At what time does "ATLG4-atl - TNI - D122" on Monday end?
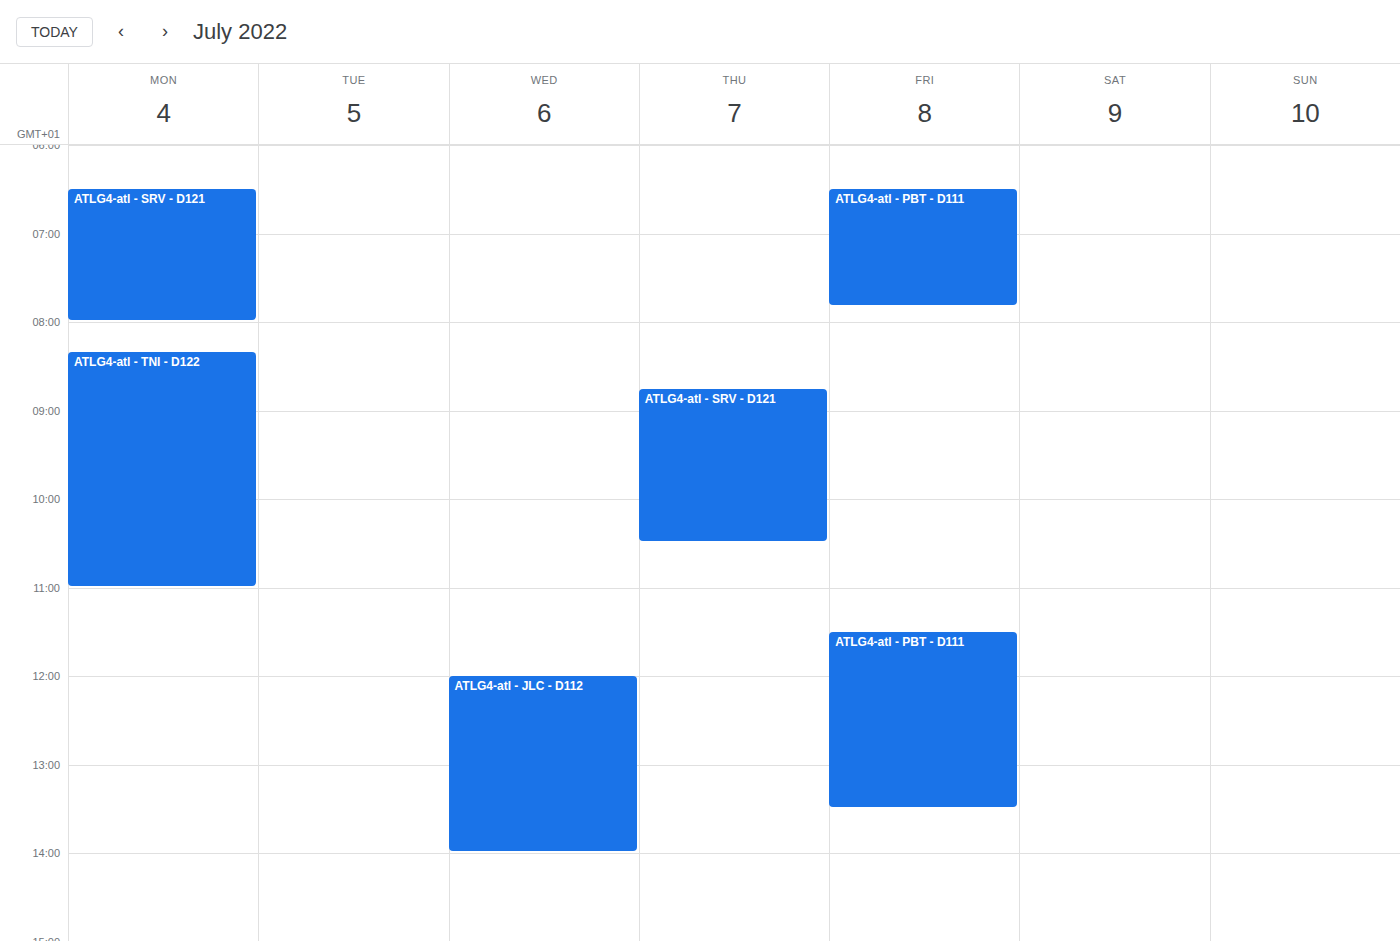
11:00 AM